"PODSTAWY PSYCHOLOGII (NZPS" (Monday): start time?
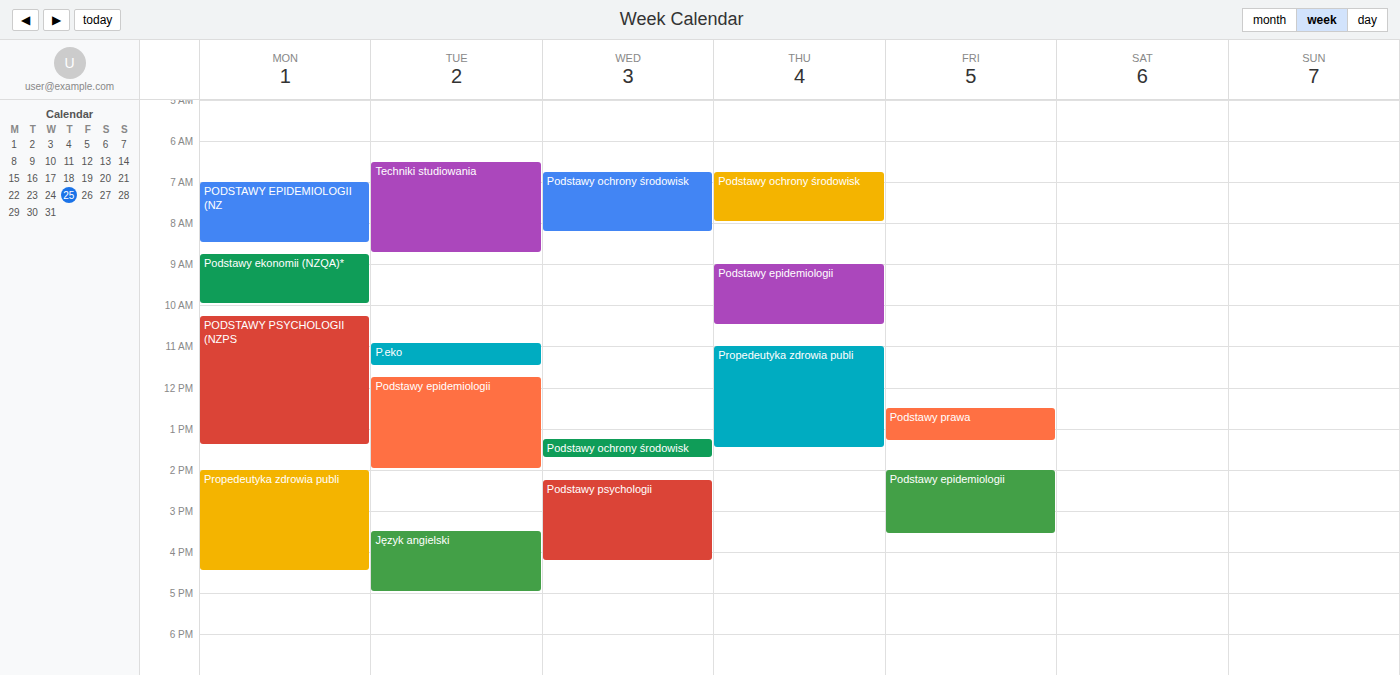
10:15 AM